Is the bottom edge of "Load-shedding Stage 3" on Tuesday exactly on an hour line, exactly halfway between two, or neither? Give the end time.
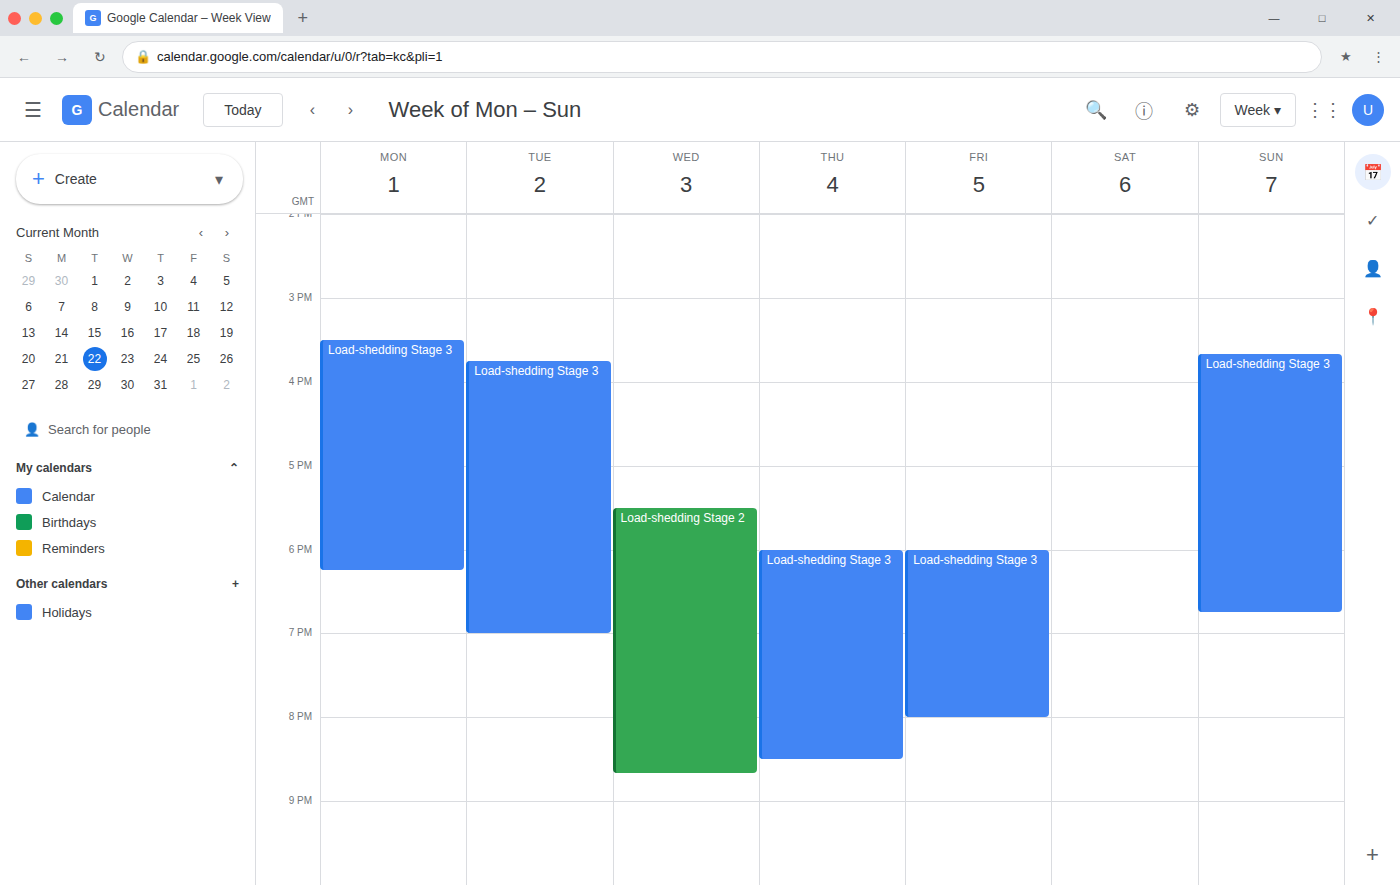
7:00 PM -- exactly on the 7 PM line.